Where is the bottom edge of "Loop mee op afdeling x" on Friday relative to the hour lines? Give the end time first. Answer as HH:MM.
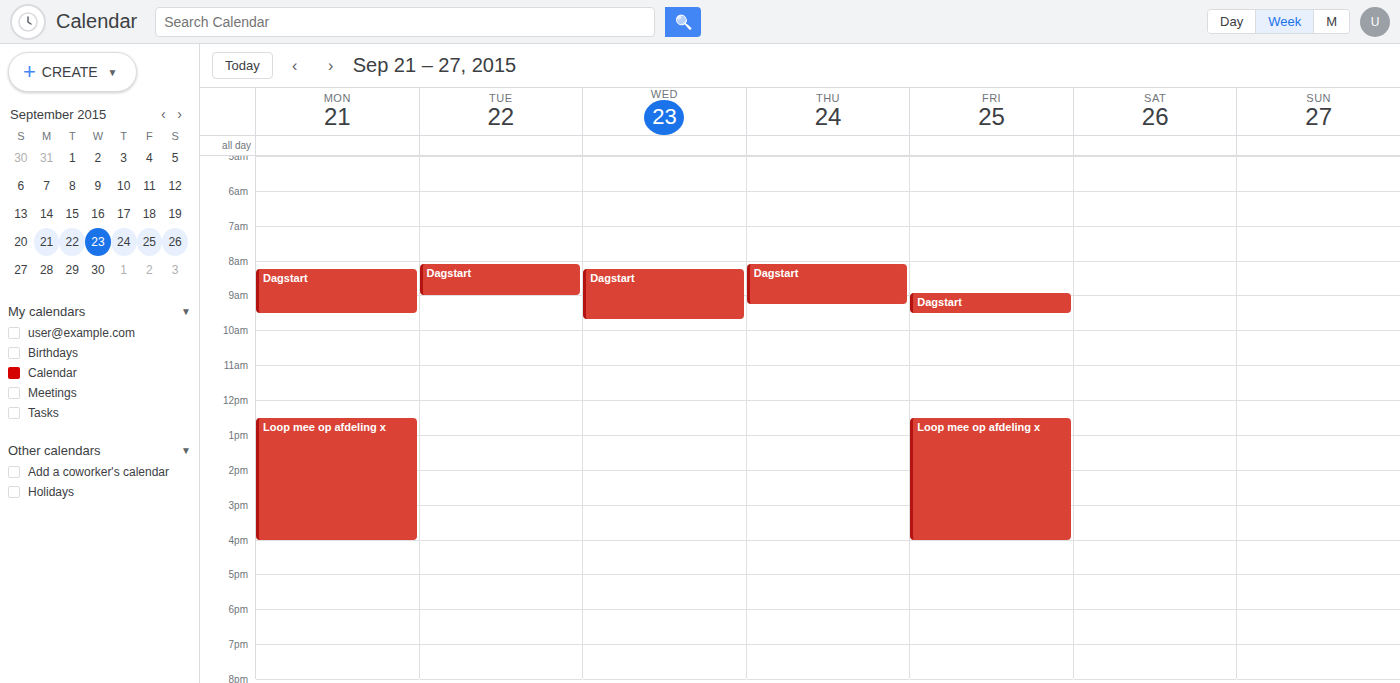
16:00 -- exactly on the 16:00 line.